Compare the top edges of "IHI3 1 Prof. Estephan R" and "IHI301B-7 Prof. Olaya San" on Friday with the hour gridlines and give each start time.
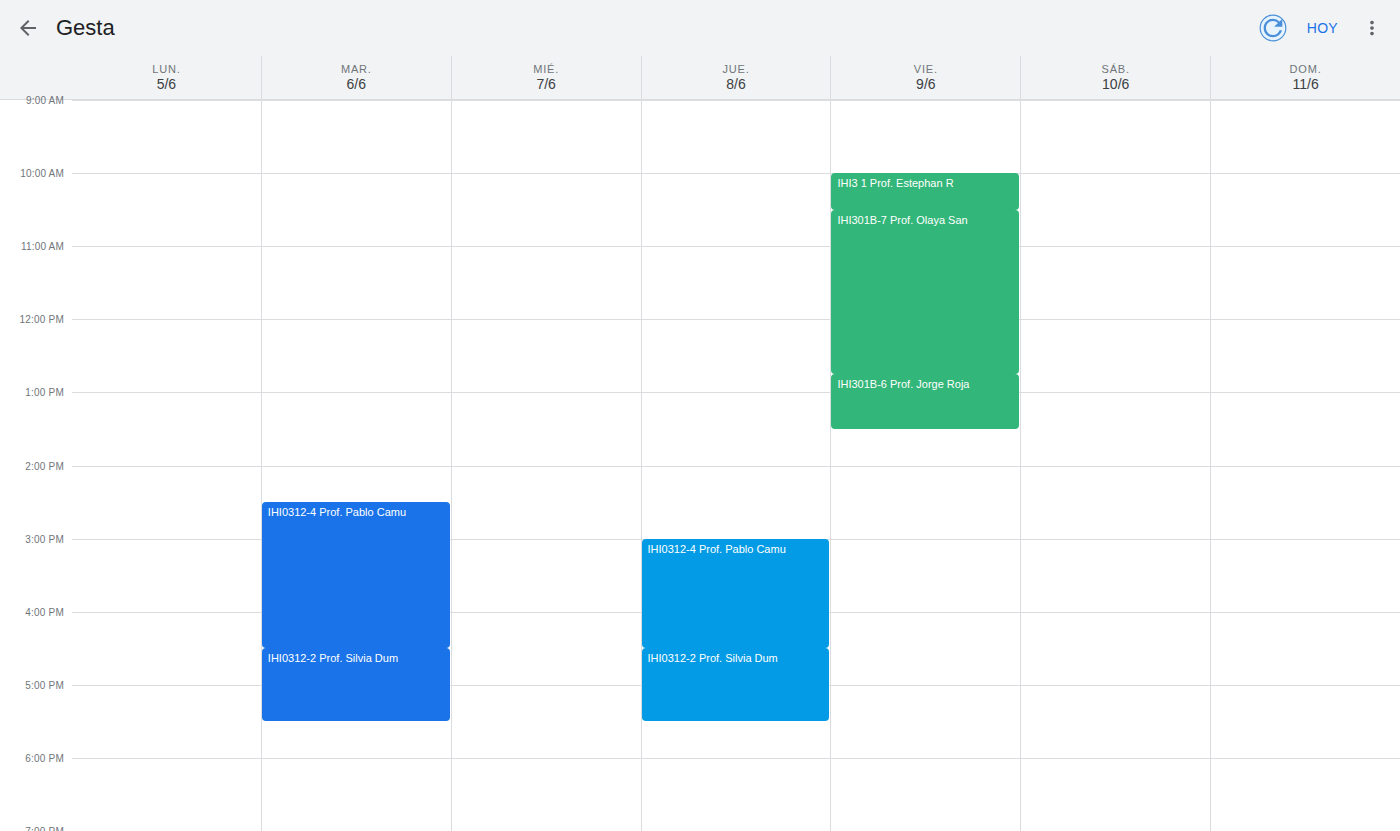
"IHI3 1 Prof. Estephan R": 10:00 AM, exactly on the 10 AM line. "IHI301B-7 Prof. Olaya San": 10:30 AM, halfway between the 10 AM and 11 AM lines.